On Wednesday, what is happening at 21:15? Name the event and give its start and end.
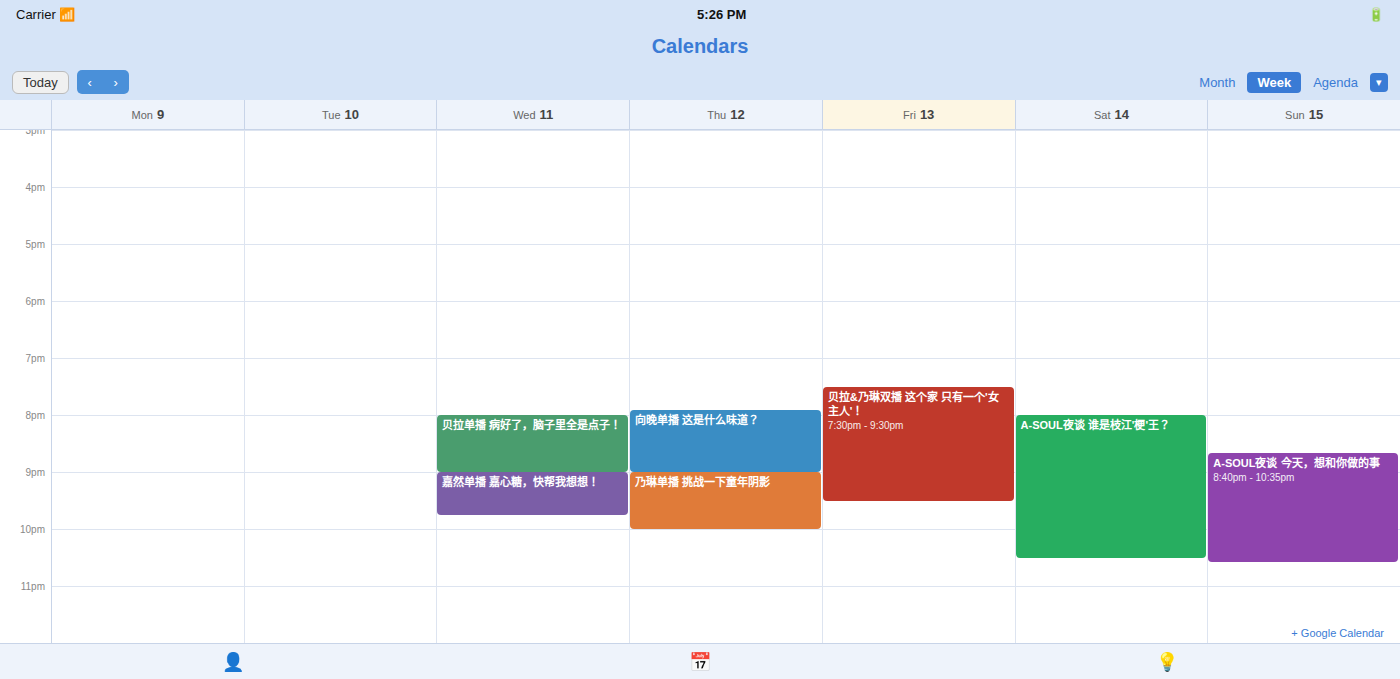
"嘉然单播 嘉心糖，快帮我想想！", 21:00 to 21:45